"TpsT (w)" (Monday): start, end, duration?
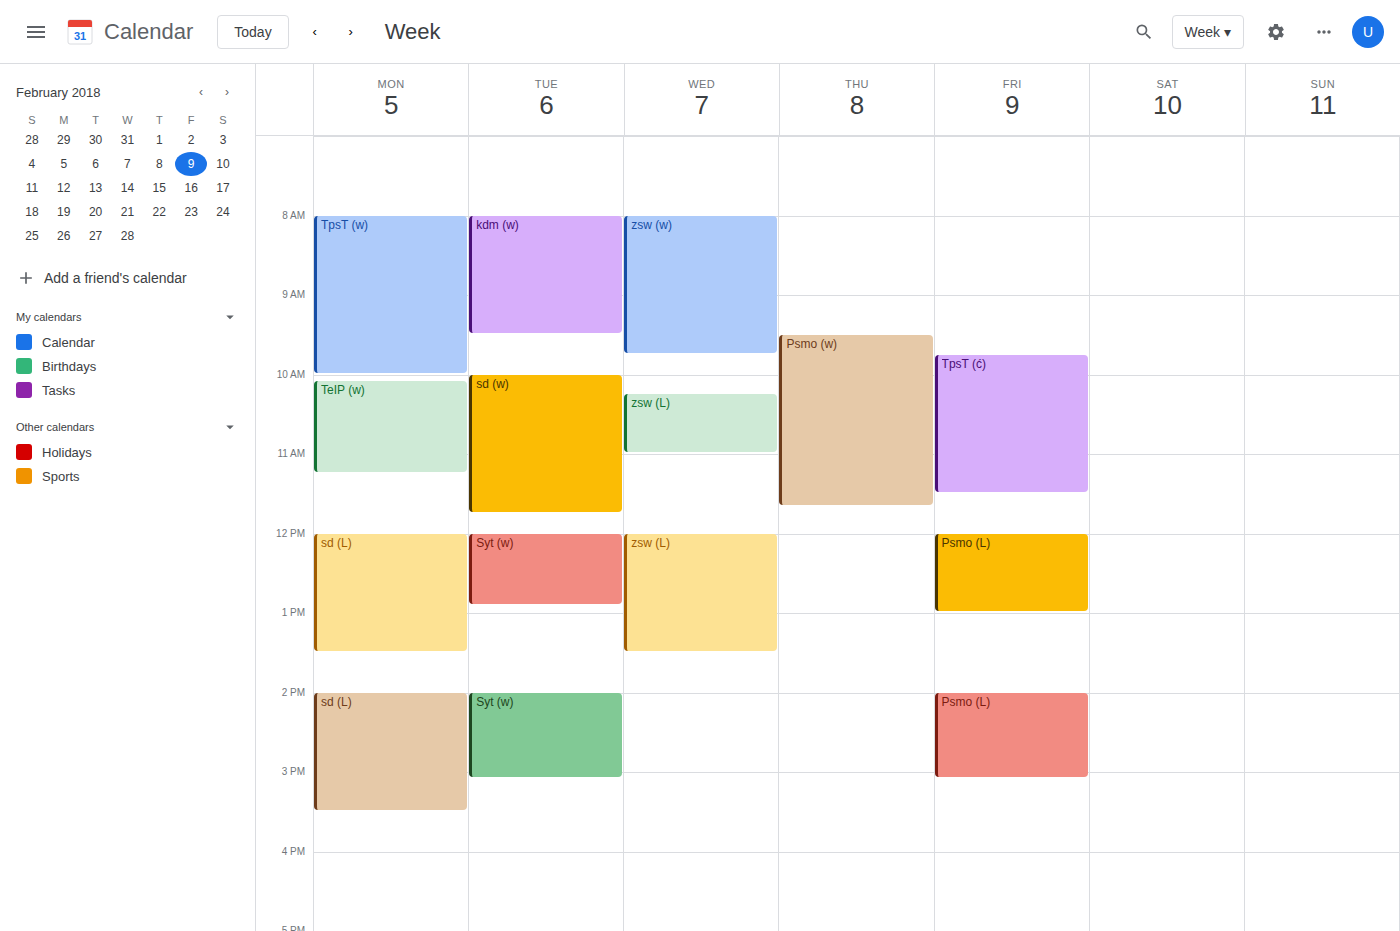
8:00 AM to 10:00 AM, 2 hours